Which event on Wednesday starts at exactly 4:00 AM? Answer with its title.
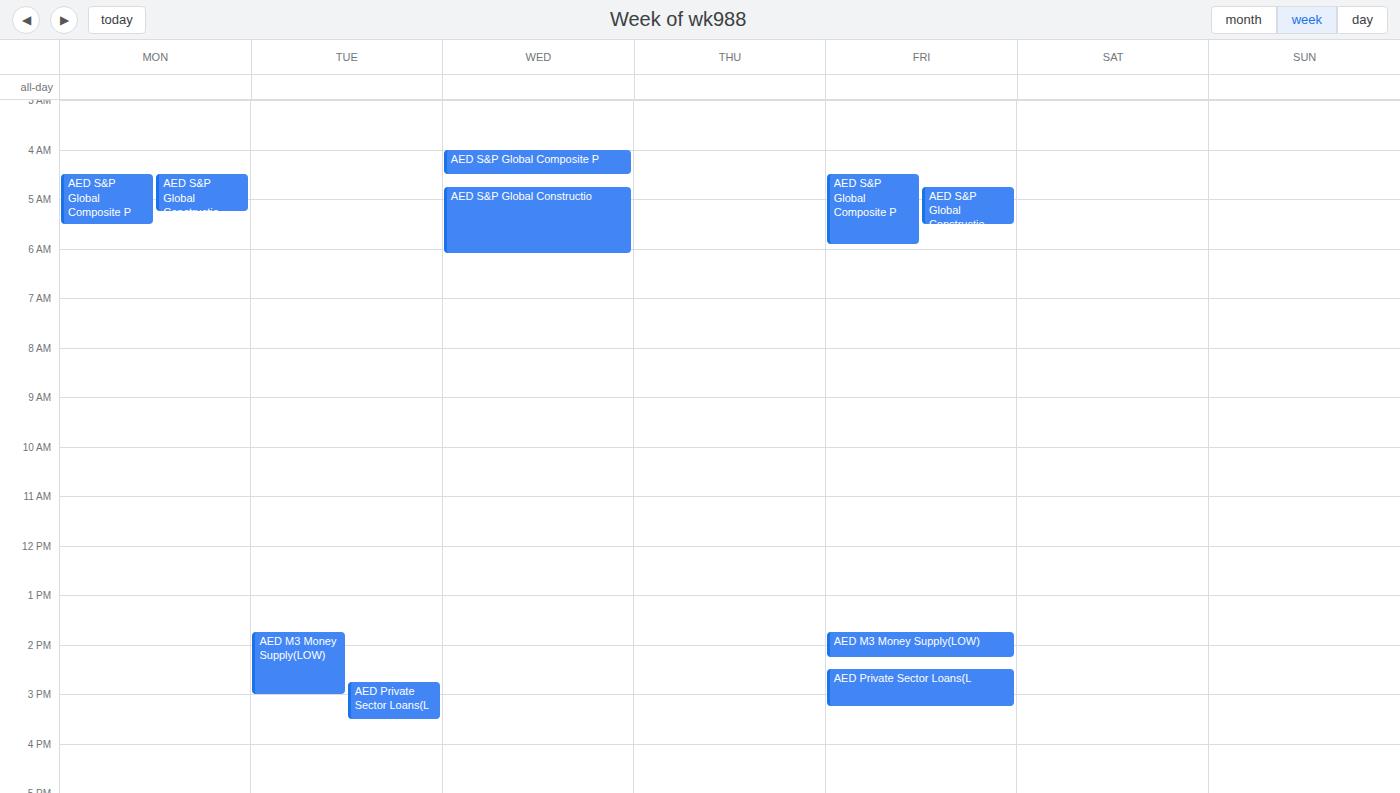
"AED S&P Global Composite P"